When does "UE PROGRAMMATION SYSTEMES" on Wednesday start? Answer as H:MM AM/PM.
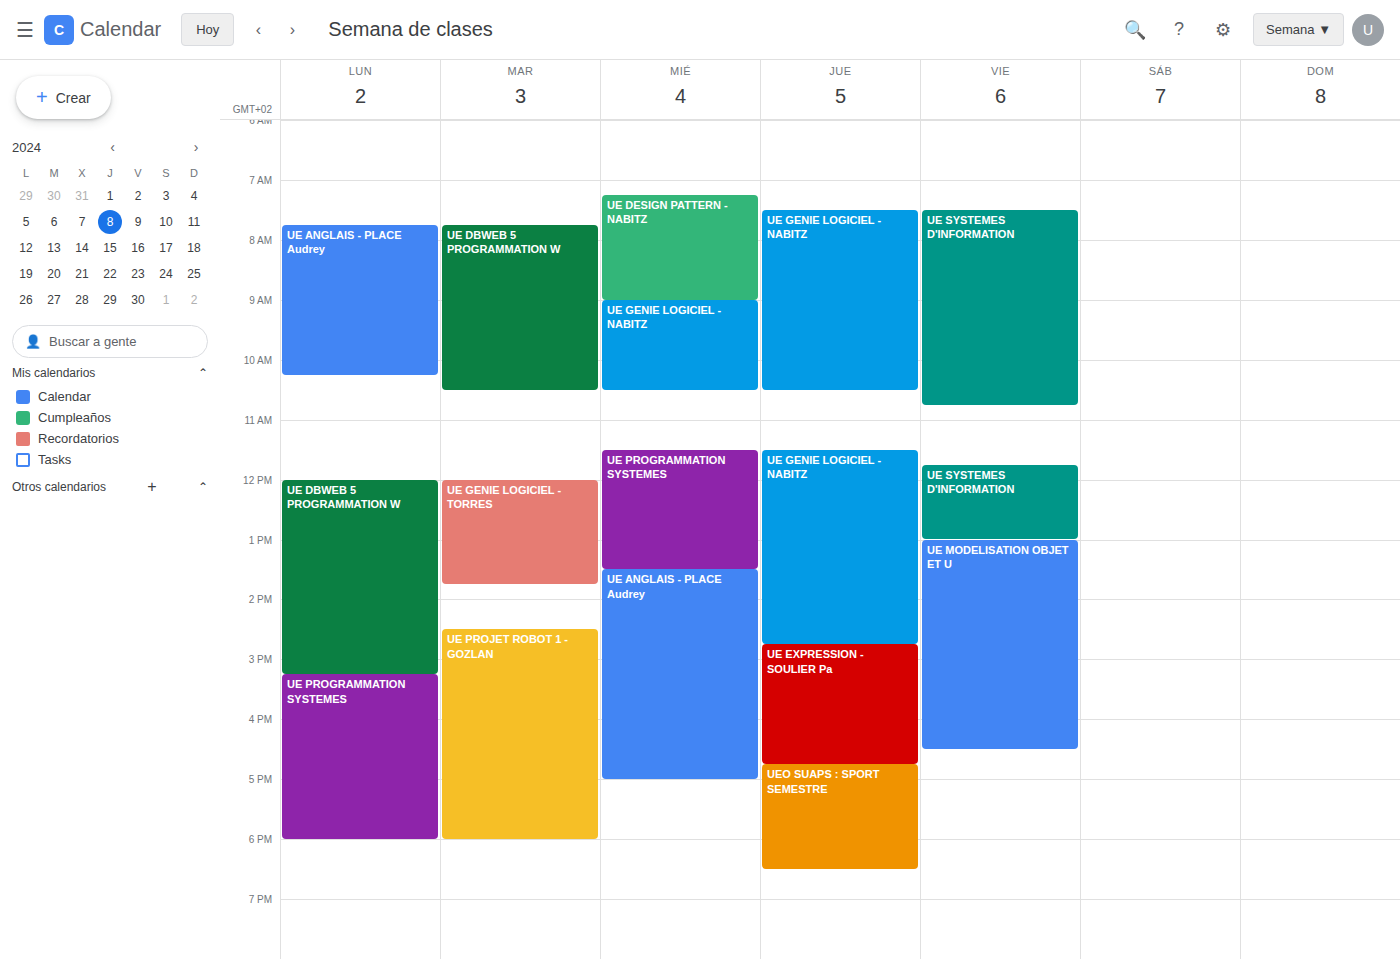
11:30 AM